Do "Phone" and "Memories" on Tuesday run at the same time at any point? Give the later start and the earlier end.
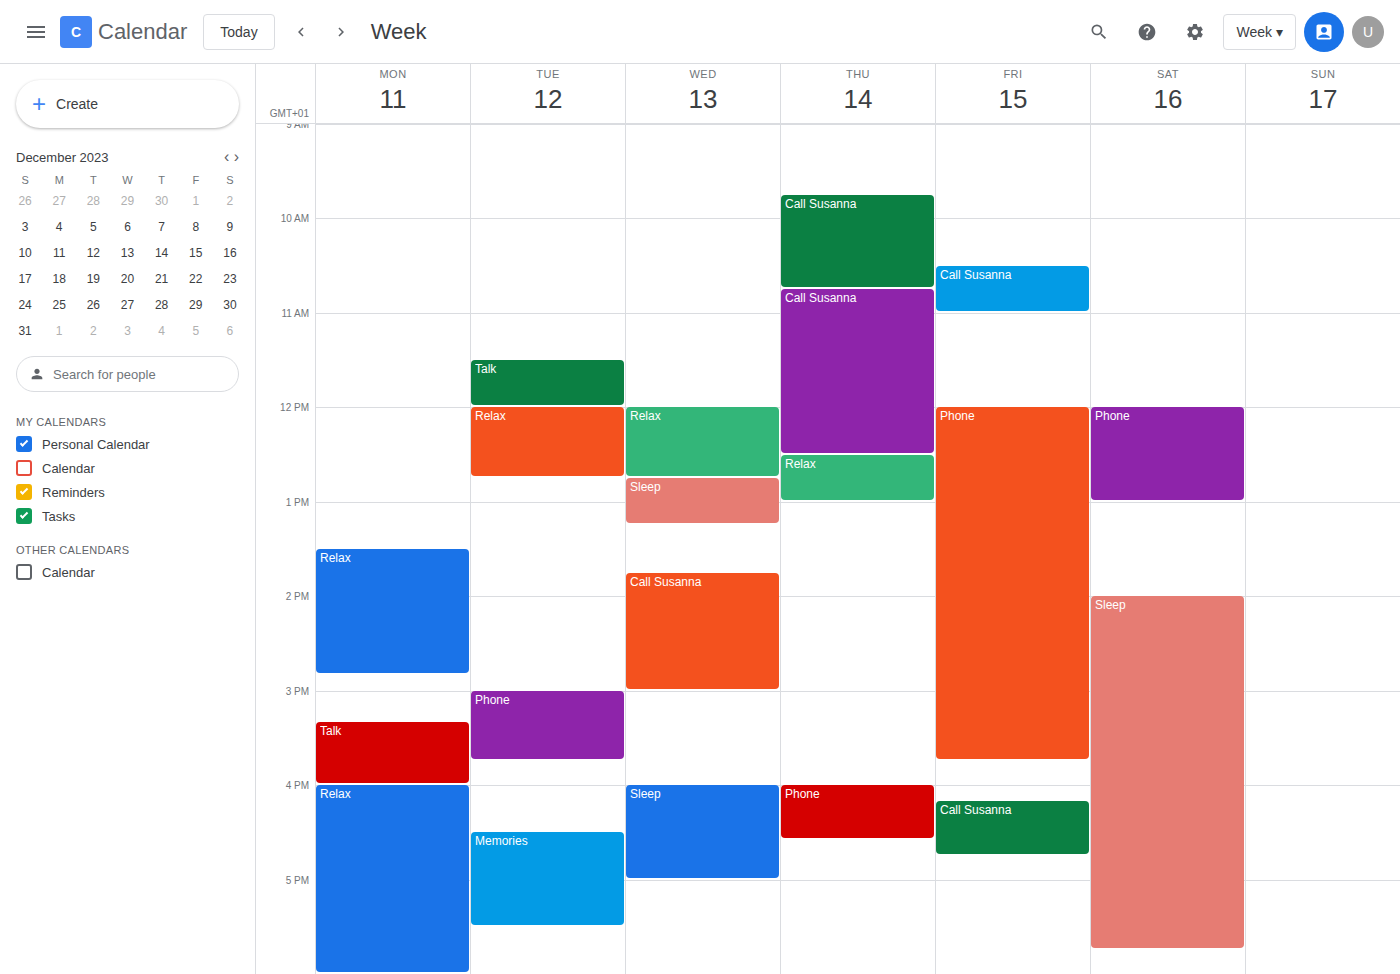
"Phone" ends at 3:45 PM and "Memories" starts at 4:30 PM -- no overlap.